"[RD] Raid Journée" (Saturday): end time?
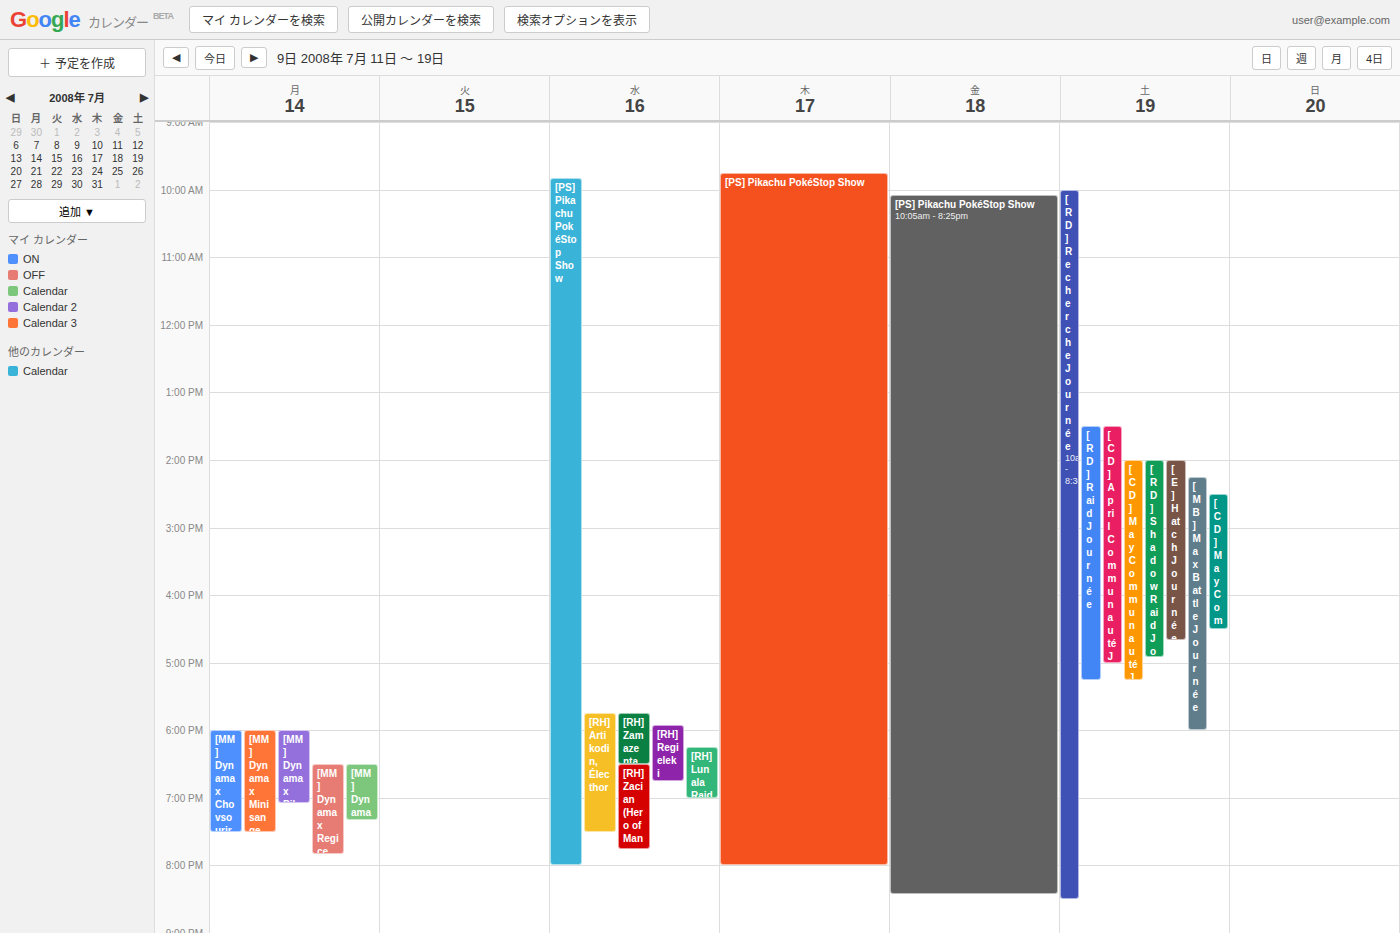
5:15 PM